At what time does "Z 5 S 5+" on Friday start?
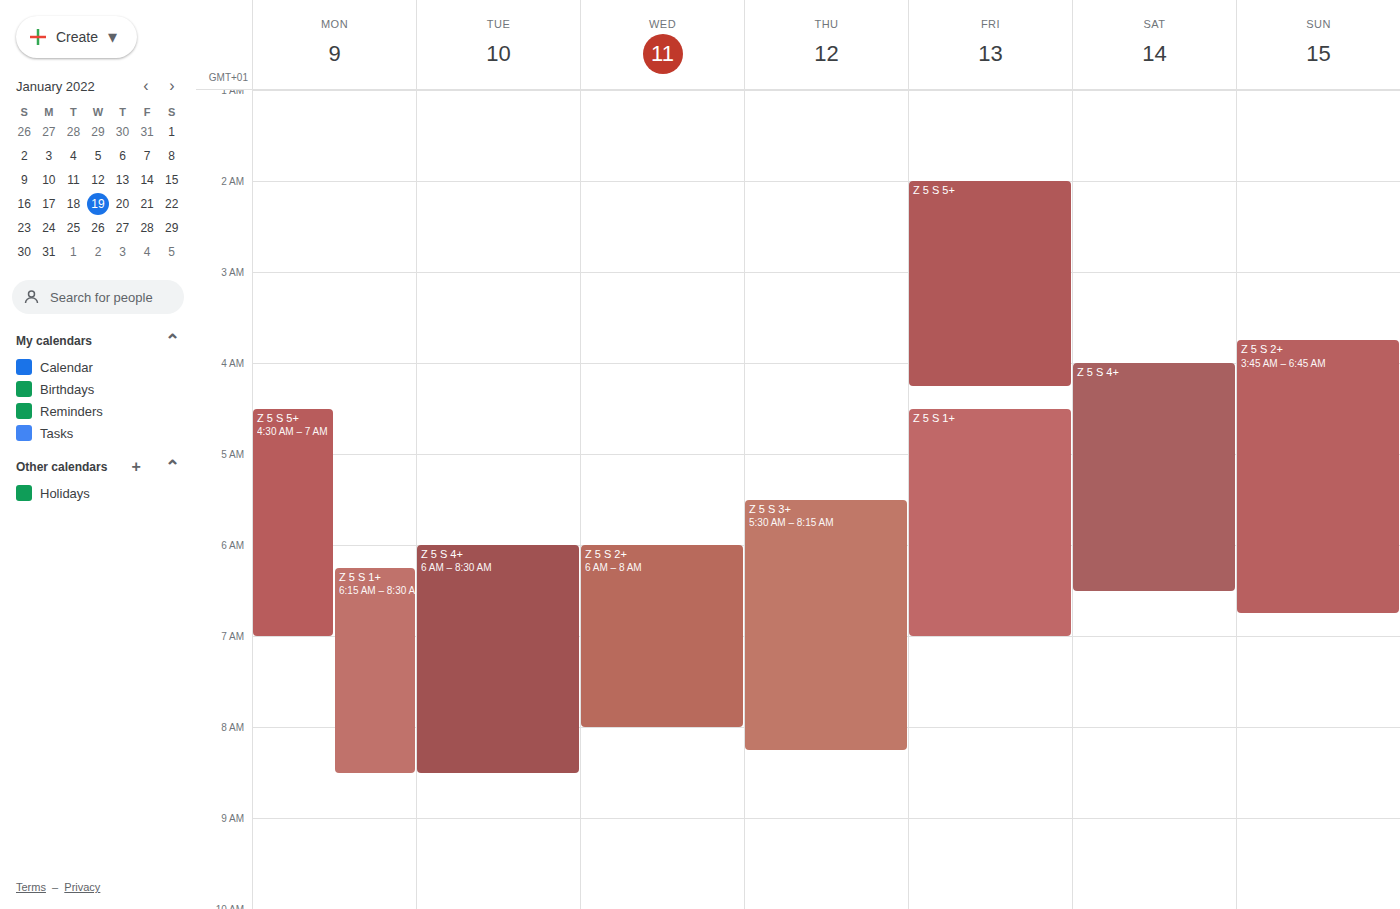
2:00 AM